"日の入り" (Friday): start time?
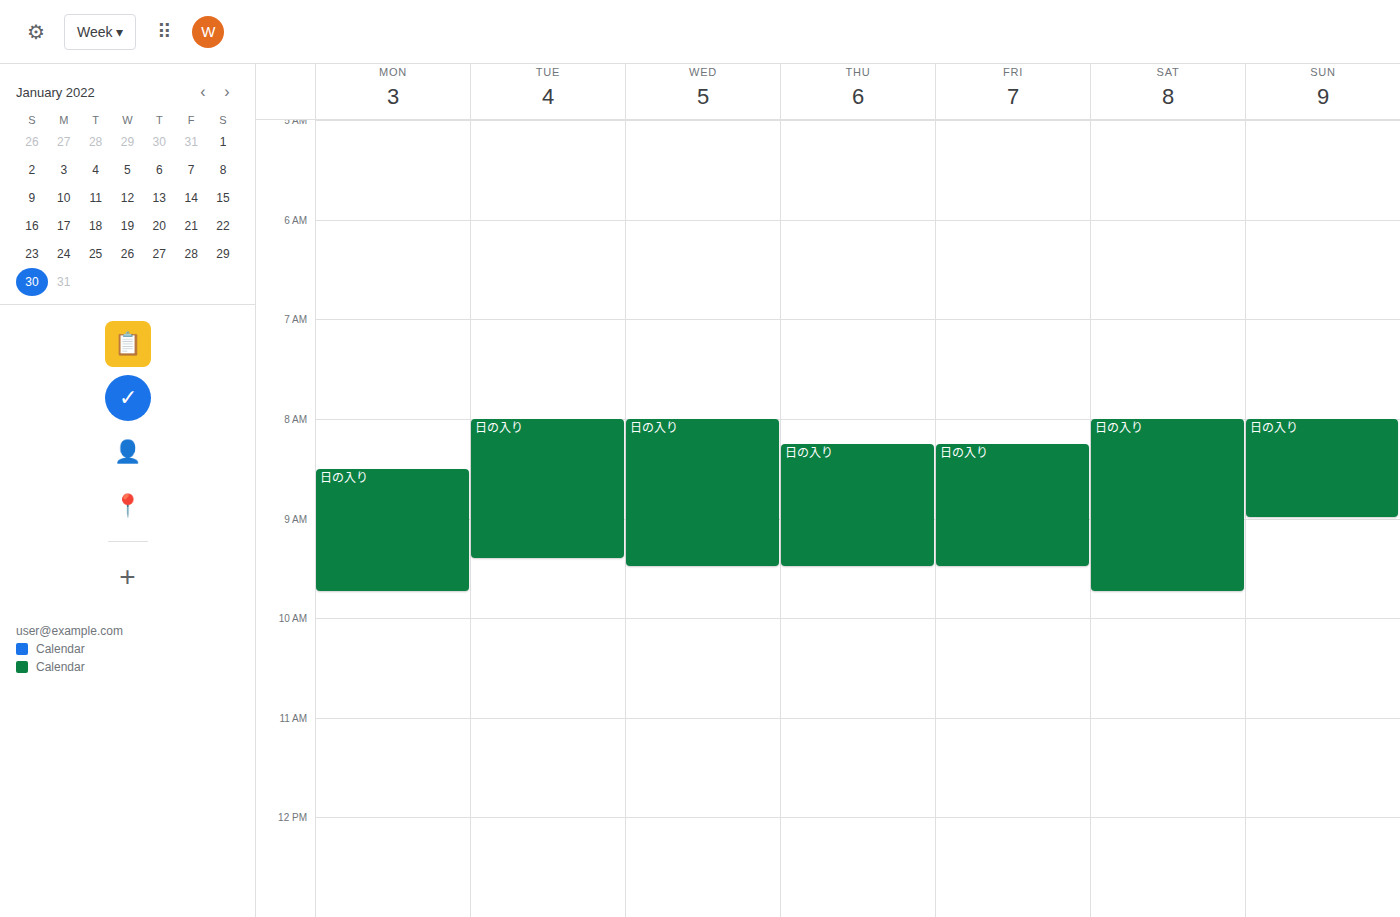
8:15 AM